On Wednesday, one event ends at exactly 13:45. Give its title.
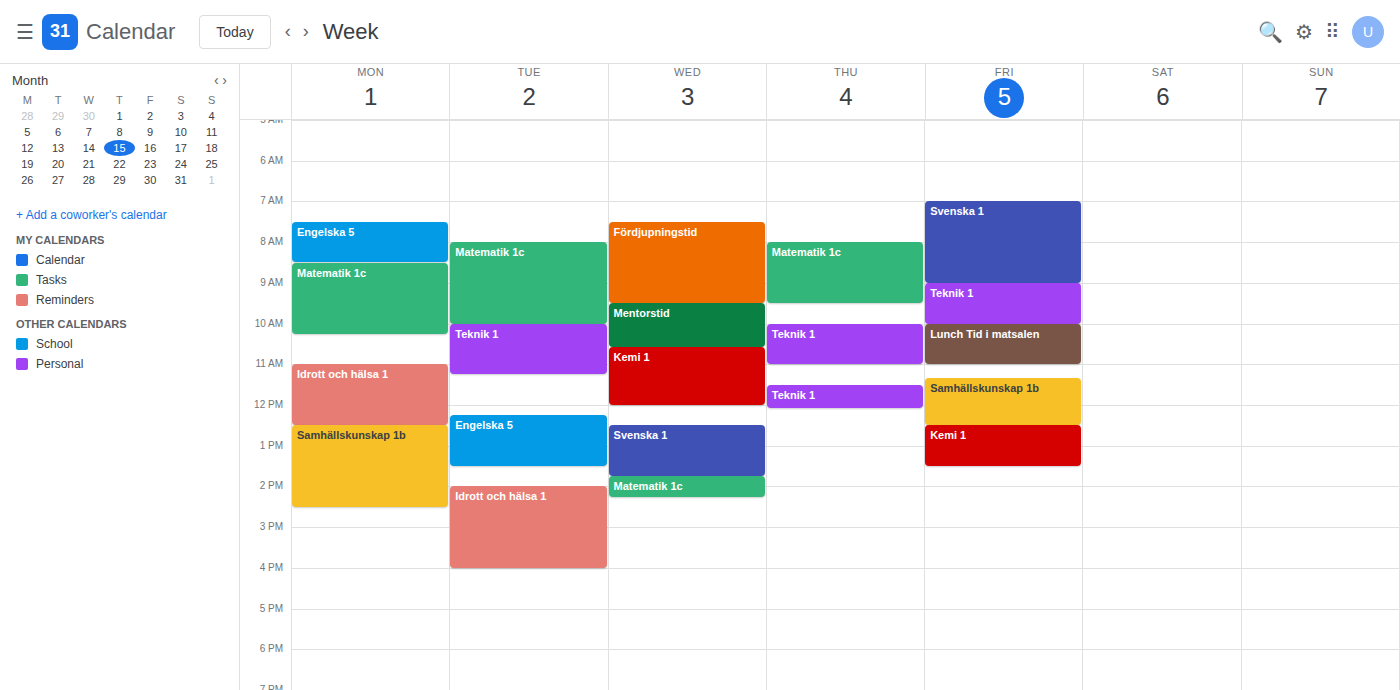
"Svenska 1"